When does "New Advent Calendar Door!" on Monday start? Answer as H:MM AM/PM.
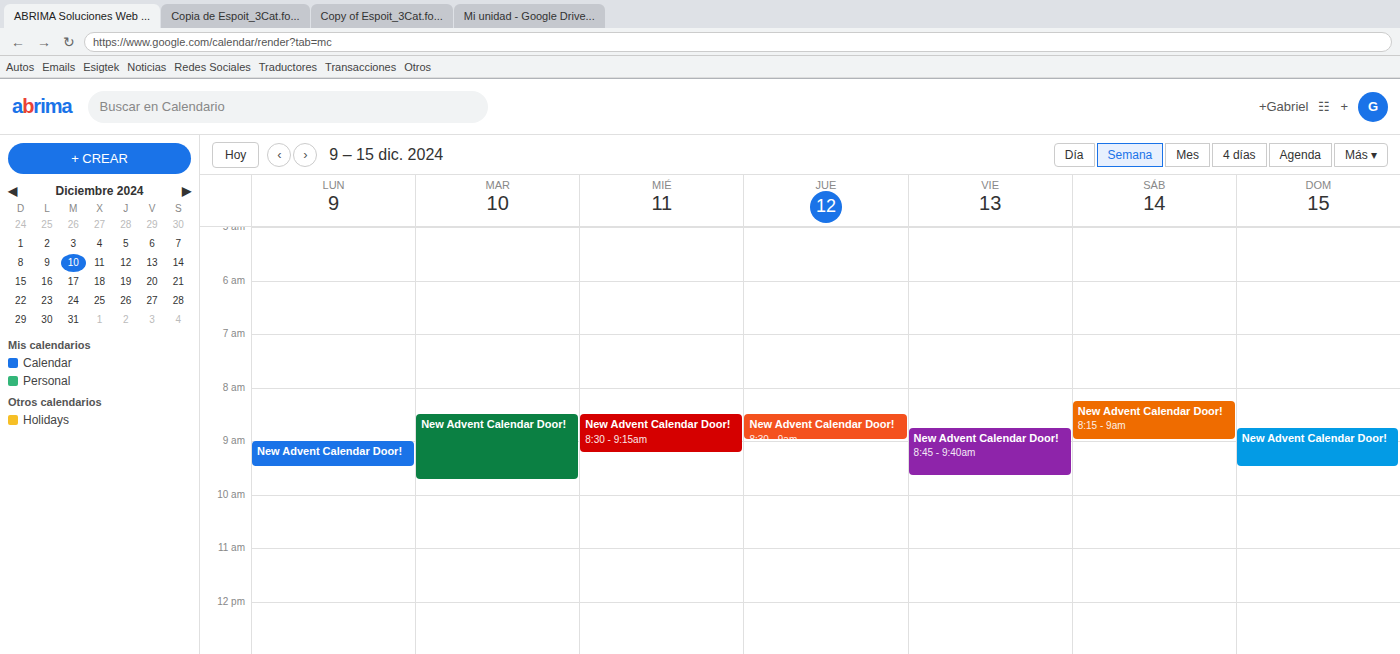
9:00 AM